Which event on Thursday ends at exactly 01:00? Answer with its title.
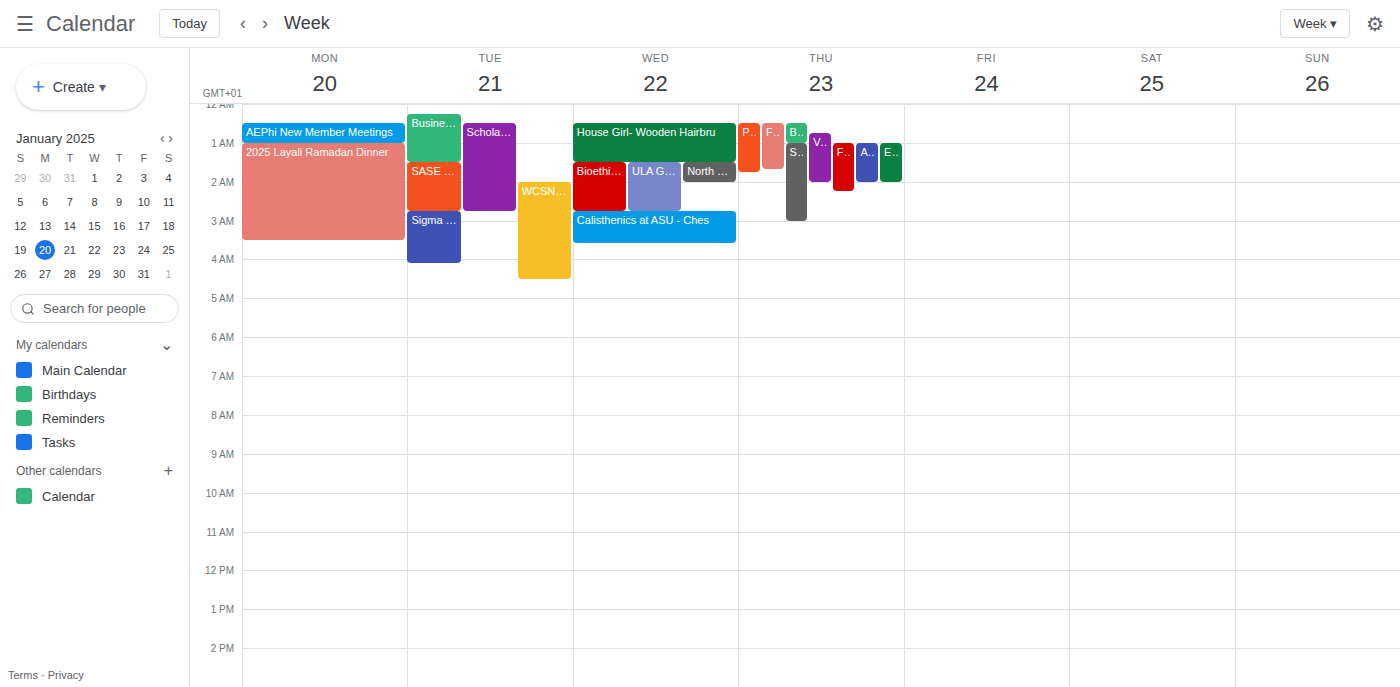
"Bookmark Decorating"